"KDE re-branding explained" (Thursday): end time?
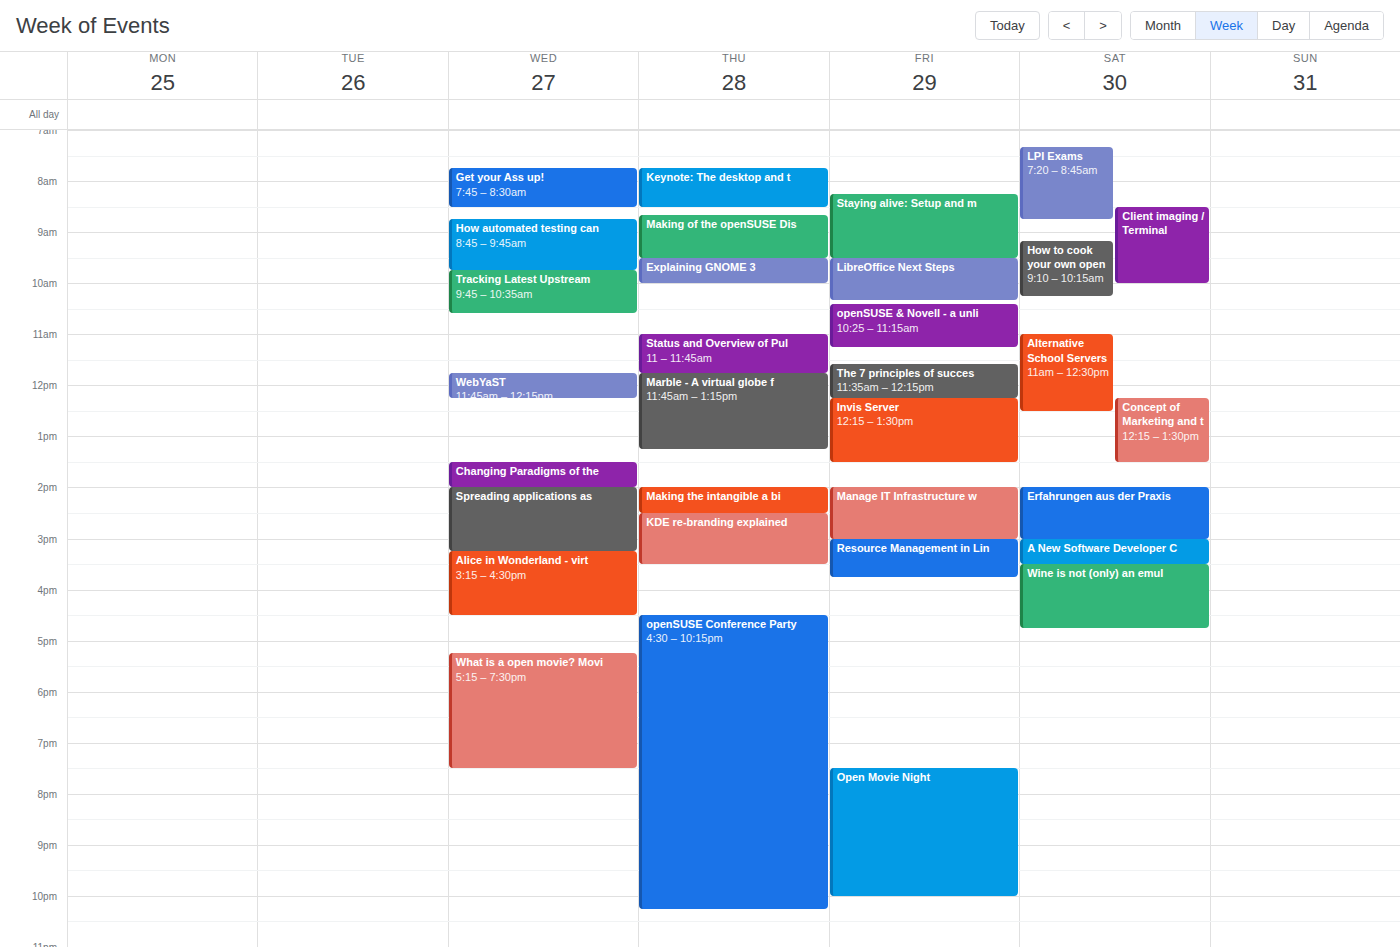
3:30 PM